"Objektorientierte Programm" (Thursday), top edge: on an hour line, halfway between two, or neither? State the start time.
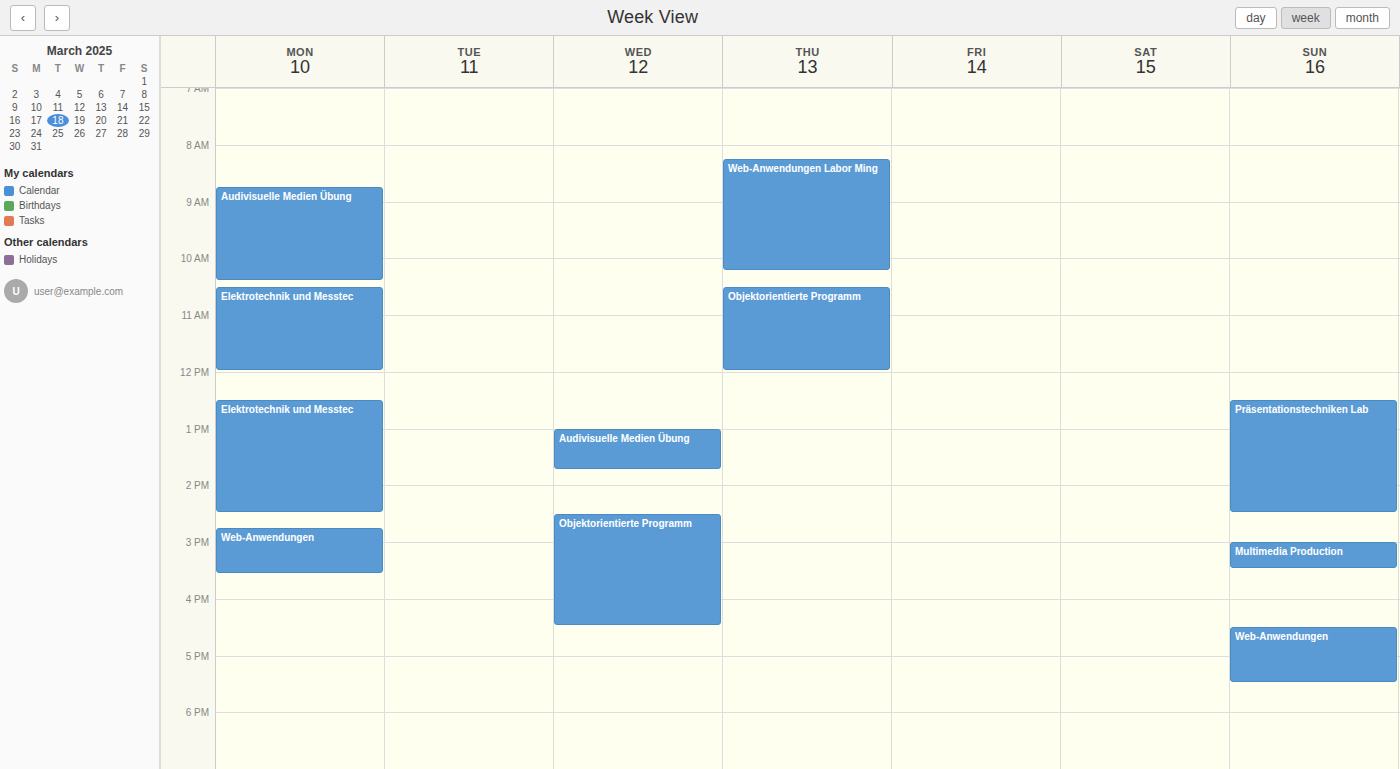
10:30 AM -- halfway between the 10 AM and 11 AM lines.